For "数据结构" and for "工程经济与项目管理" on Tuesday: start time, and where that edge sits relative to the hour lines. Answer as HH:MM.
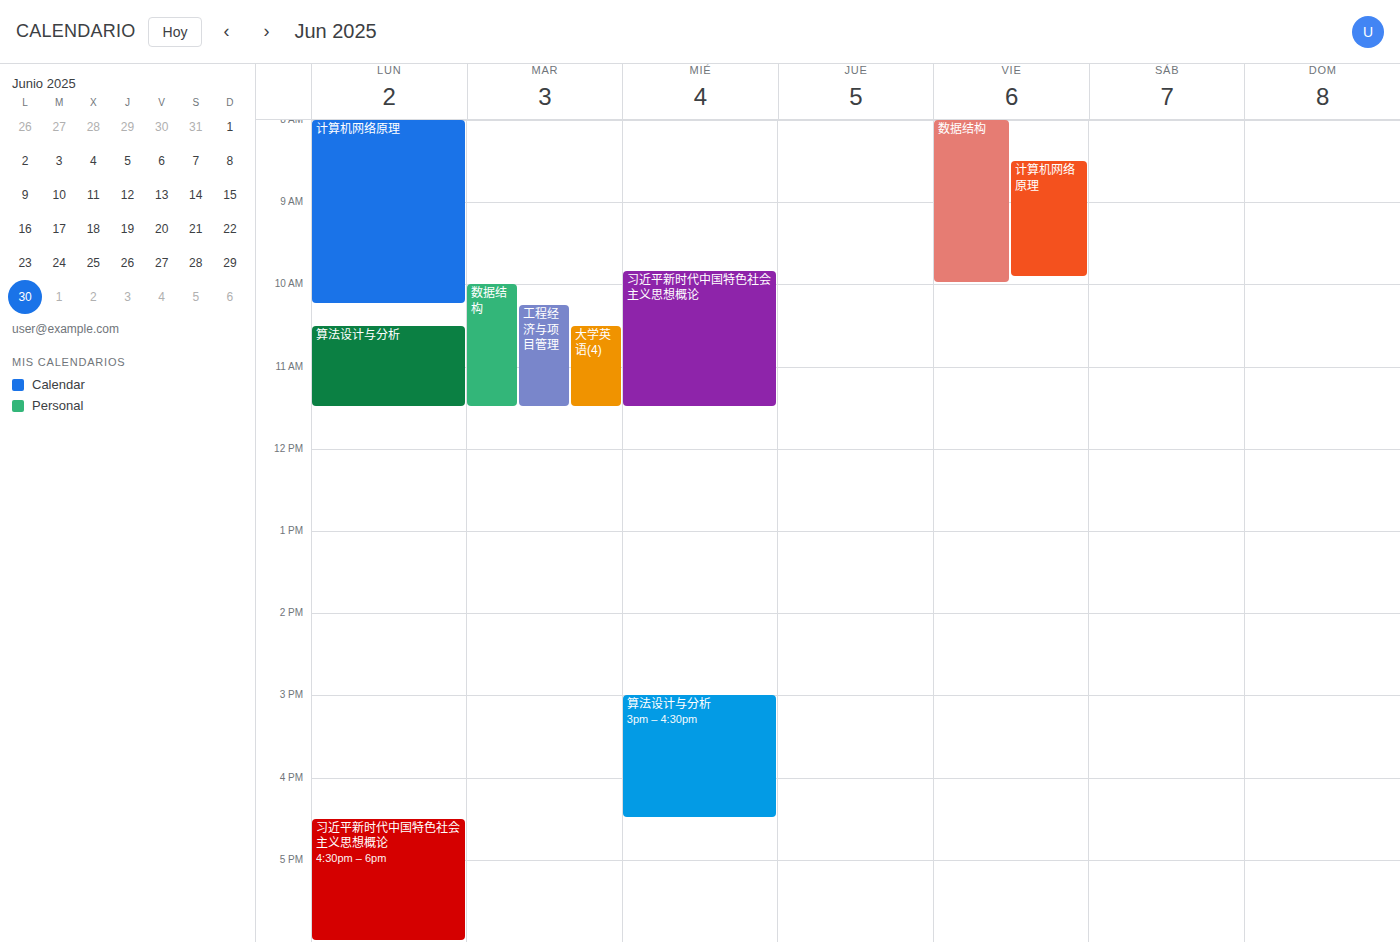
"数据结构": 10:00, exactly on the 10:00 line. "工程经济与项目管理": 10:15, neither: a quarter of the way from the 10:00 line to the 11:00 line.